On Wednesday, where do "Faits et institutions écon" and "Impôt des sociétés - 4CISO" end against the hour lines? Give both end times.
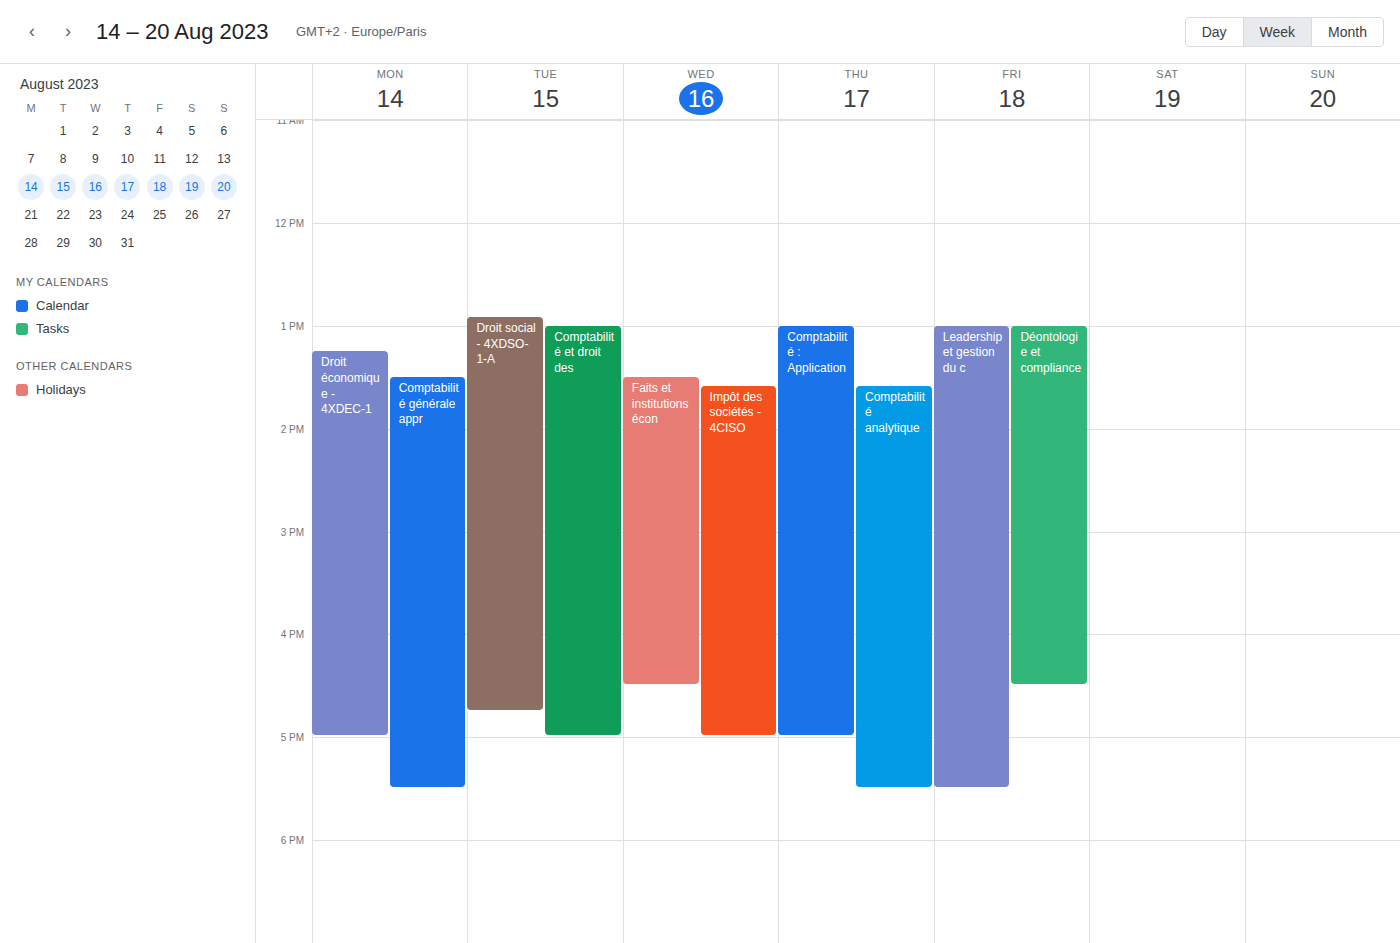
"Faits et institutions écon": 16:30, halfway between the 16:00 and 17:00 lines. "Impôt des sociétés - 4CISO": 17:00, exactly on the 17:00 line.